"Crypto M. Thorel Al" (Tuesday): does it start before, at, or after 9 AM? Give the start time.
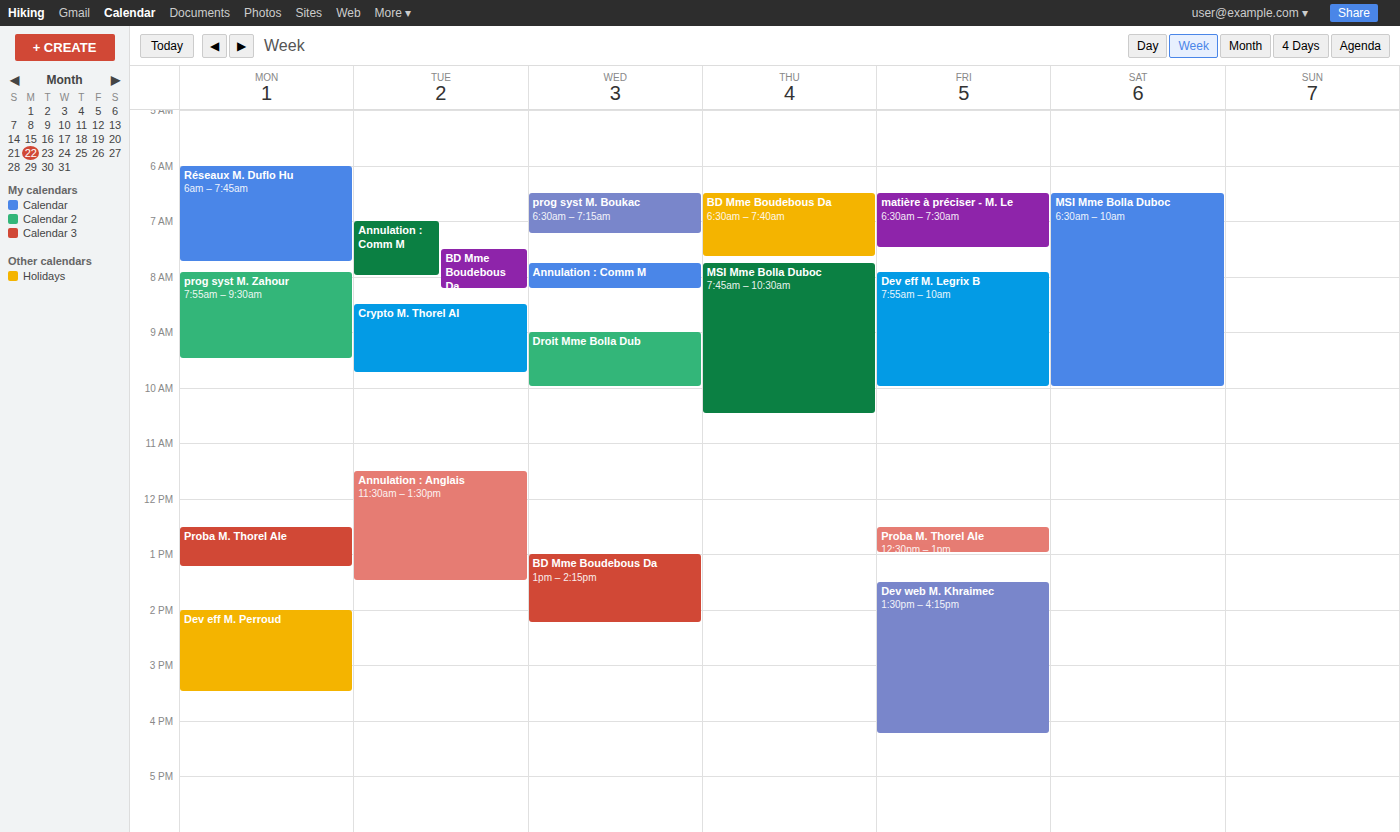
8:30 AM -- before 9 AM, 30 minutes above the 9 AM line.